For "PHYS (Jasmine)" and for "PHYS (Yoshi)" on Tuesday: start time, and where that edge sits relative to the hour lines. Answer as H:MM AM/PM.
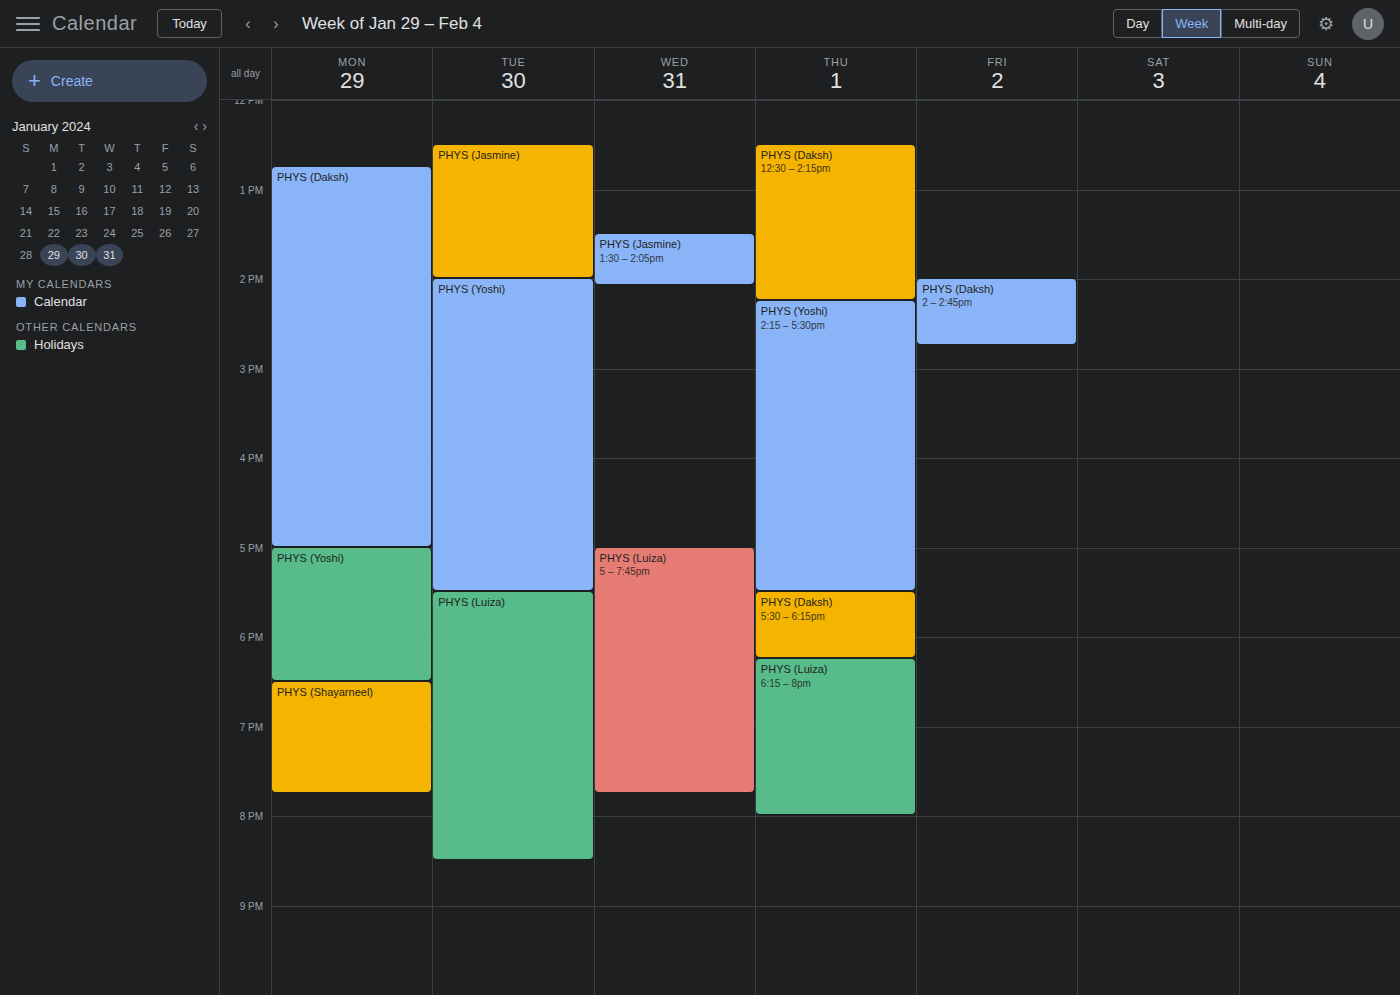
"PHYS (Jasmine)": 12:30 PM, halfway between the 12 PM and 1 PM lines. "PHYS (Yoshi)": 2:00 PM, exactly on the 2 PM line.